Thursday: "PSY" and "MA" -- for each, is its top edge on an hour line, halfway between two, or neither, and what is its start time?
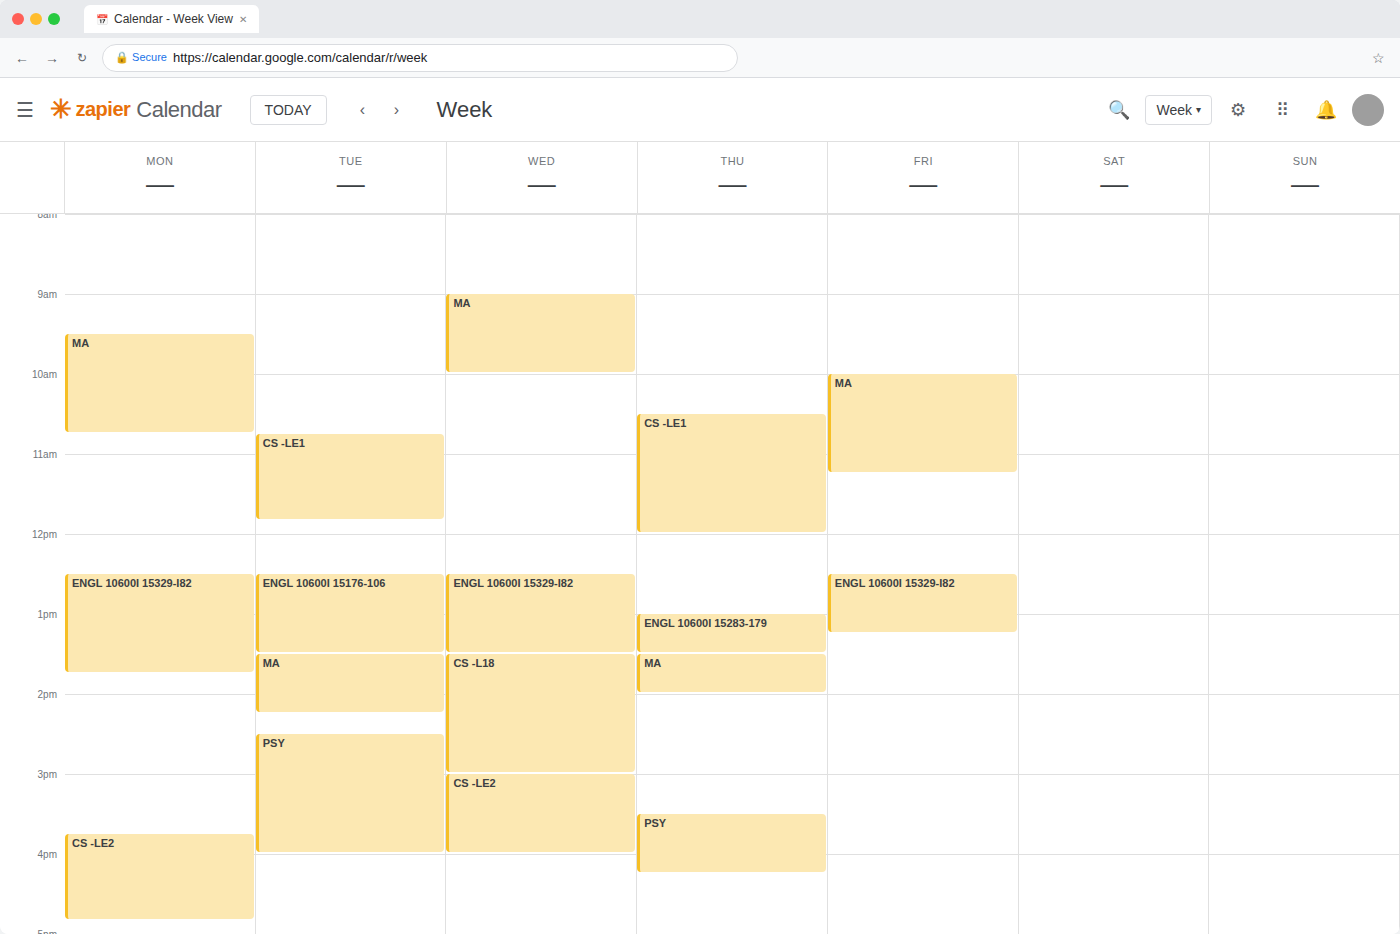
"PSY": 3:30 PM, halfway between the 3 PM and 4 PM lines. "MA": 1:30 PM, halfway between the 1 PM and 2 PM lines.